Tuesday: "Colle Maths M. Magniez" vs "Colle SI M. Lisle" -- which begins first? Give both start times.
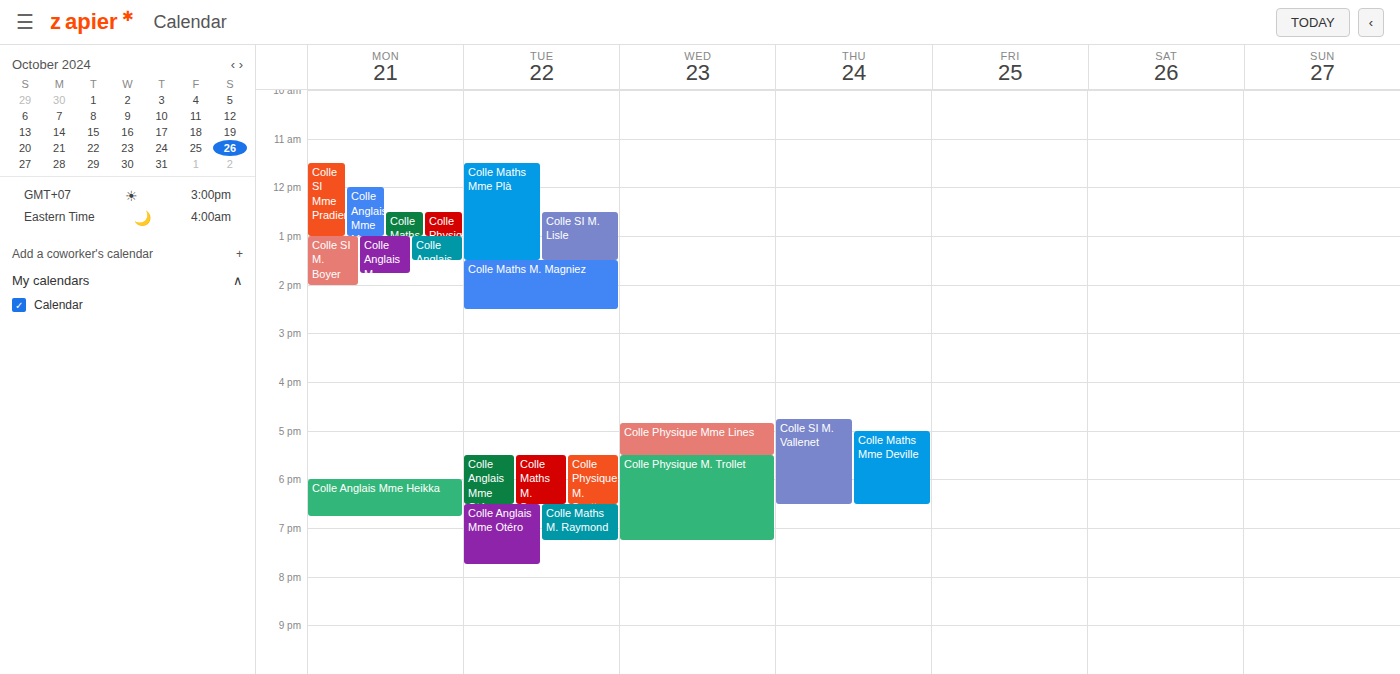
"Colle SI M. Lisle" 12:30 PM; "Colle Maths M. Magniez" 1:30 PM.